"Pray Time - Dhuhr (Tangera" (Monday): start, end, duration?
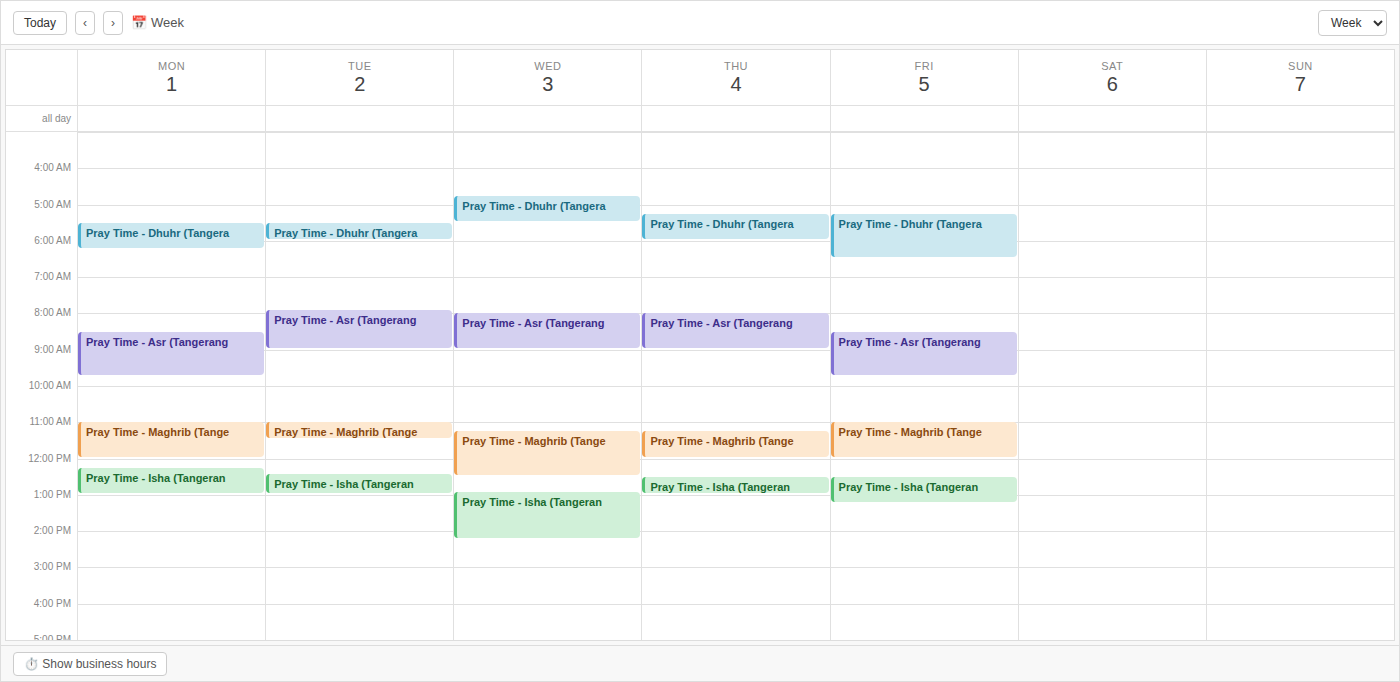
5:30 AM to 6:15 AM, 45 minutes